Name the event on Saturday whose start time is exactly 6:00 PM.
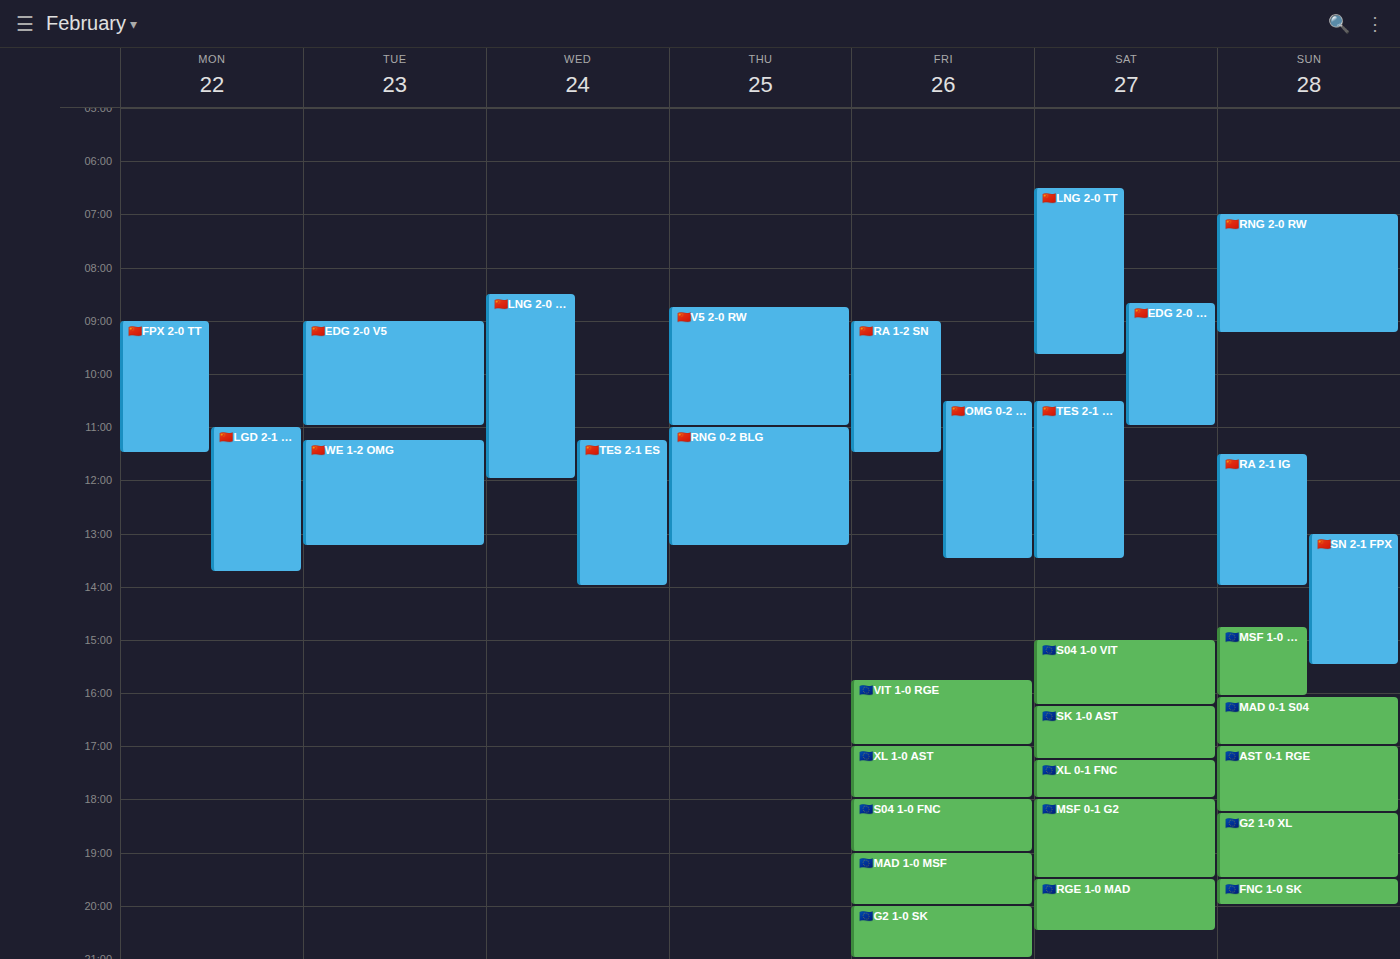
"🇪🇺MSF 0-1 G2"